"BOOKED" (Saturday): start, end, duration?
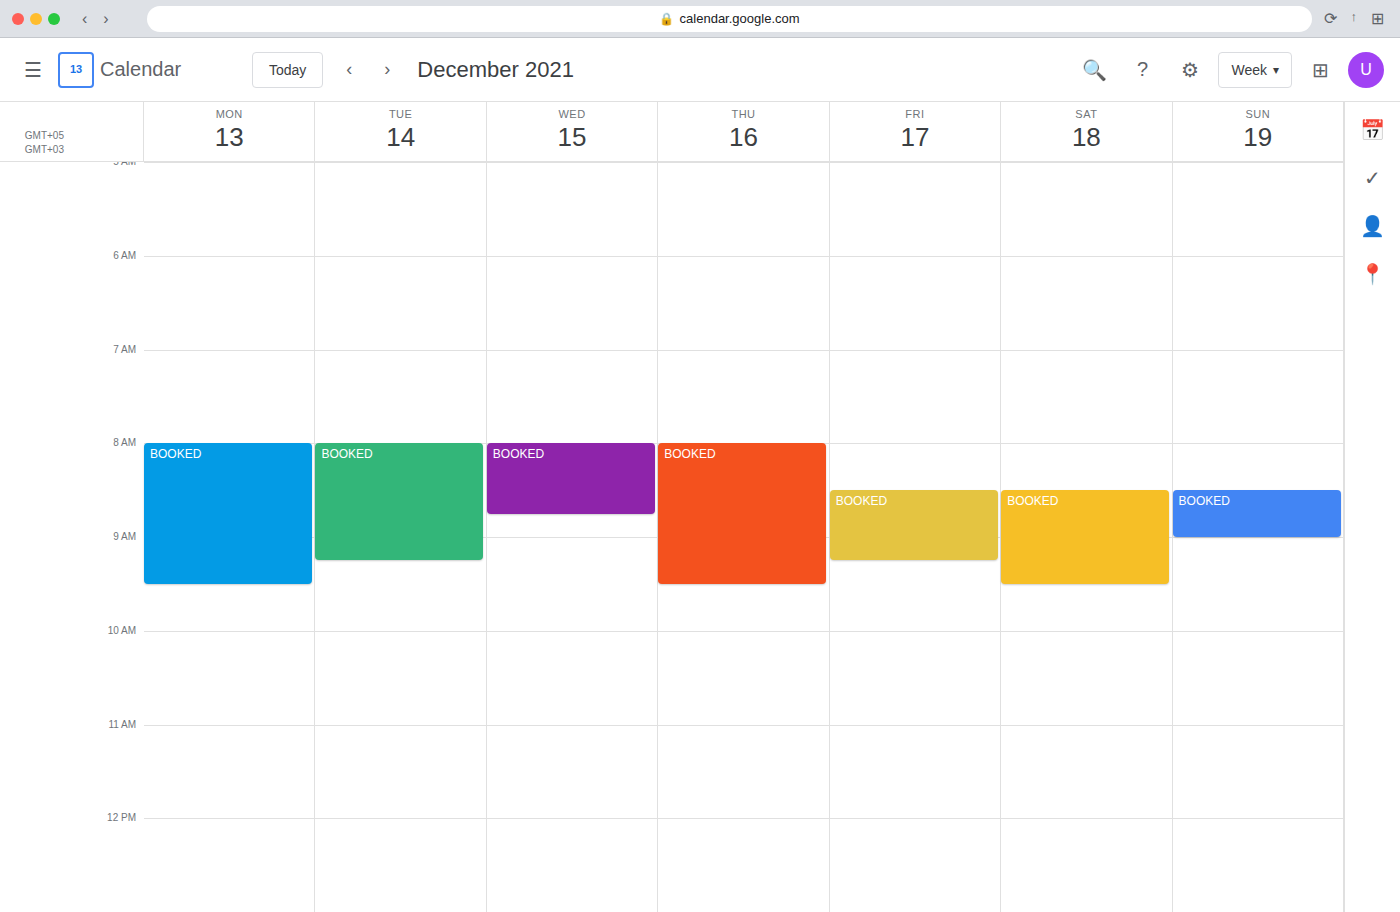
08:30 to 09:30, 1 hour